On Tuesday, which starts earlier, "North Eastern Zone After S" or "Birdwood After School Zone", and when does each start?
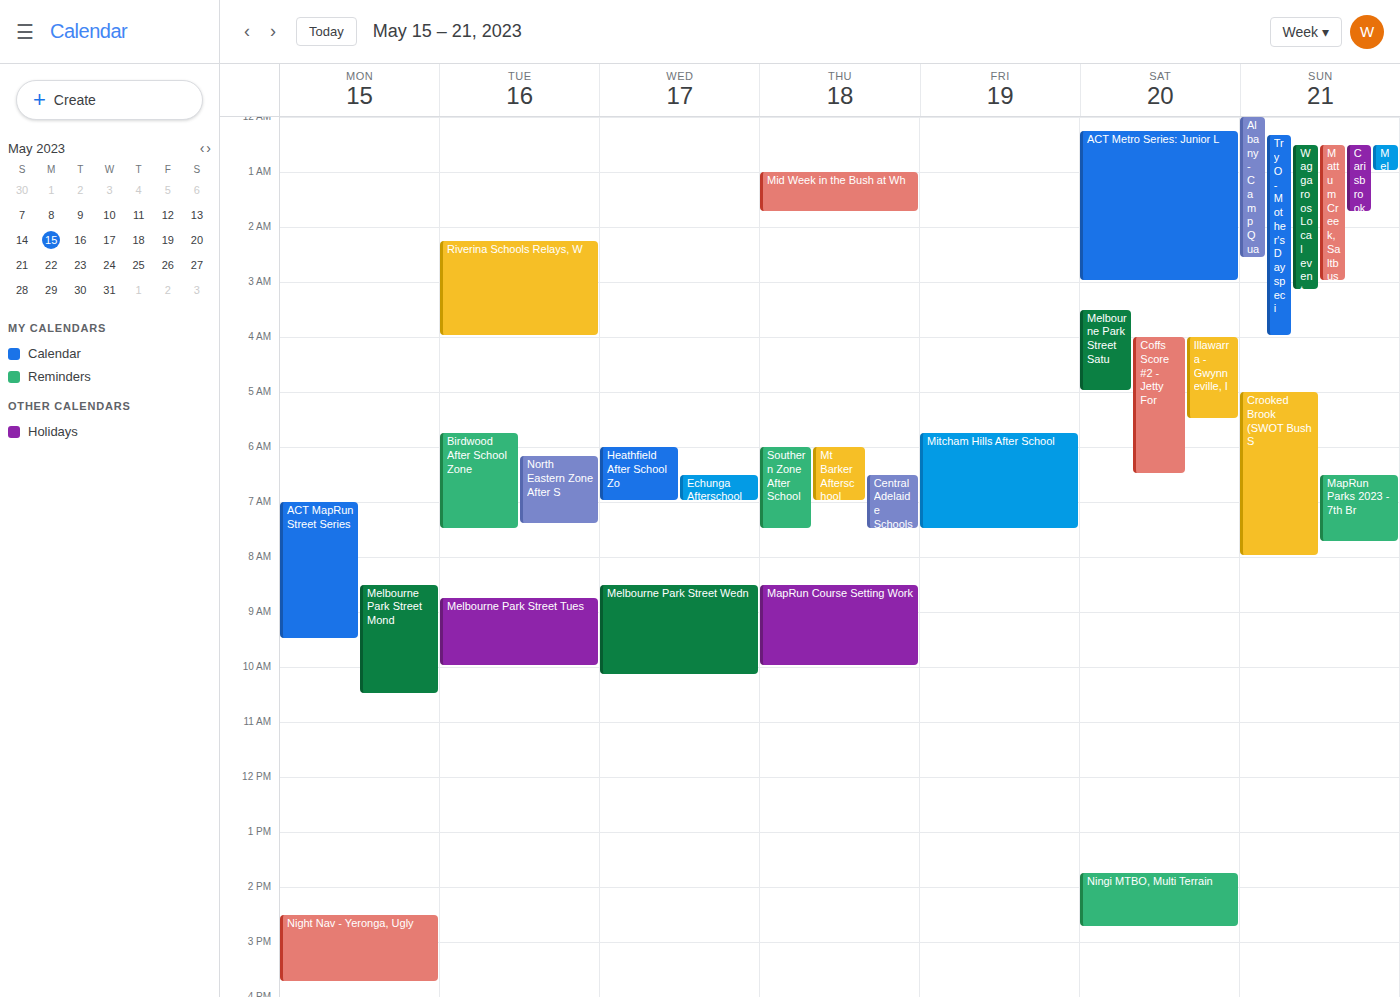
"Birdwood After School Zone" 5:45 AM; "North Eastern Zone After S" 6:10 AM.